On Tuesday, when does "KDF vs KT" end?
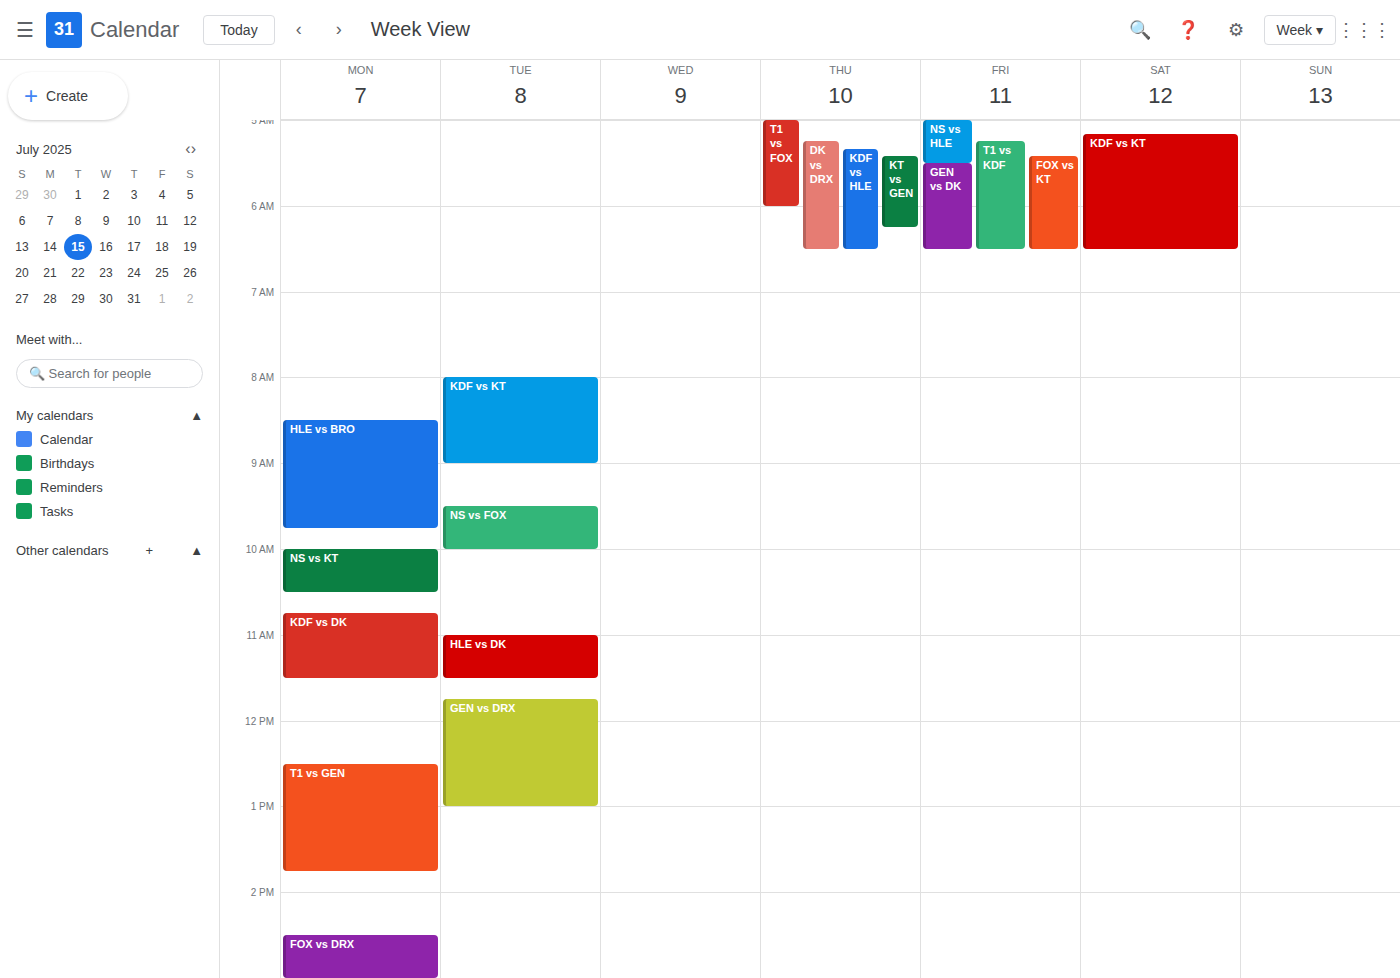
9:00 AM